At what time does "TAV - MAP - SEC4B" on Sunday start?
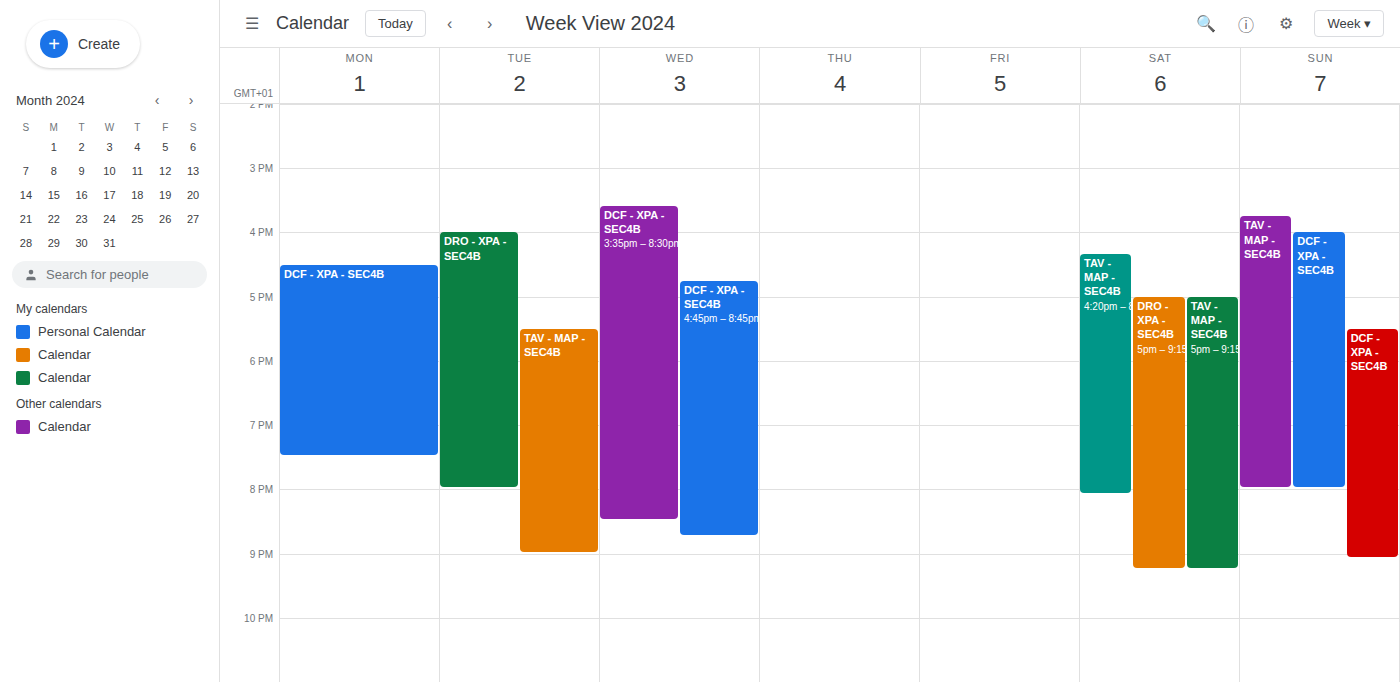
15:45